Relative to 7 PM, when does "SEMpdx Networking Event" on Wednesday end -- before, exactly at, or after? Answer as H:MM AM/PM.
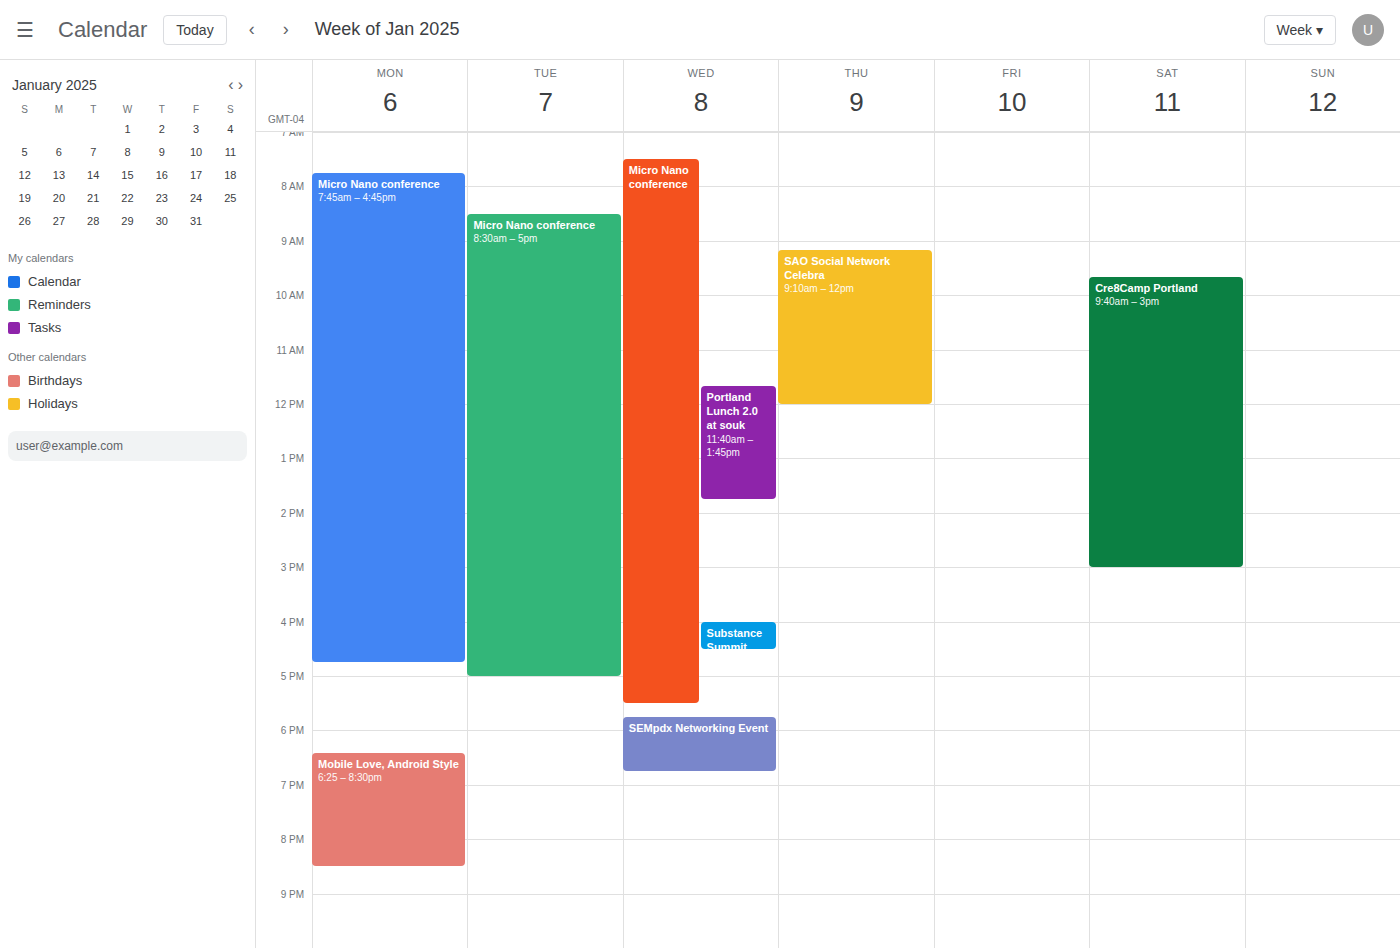
6:45 PM -- before 7 PM, 15 minutes above the 7 PM line.